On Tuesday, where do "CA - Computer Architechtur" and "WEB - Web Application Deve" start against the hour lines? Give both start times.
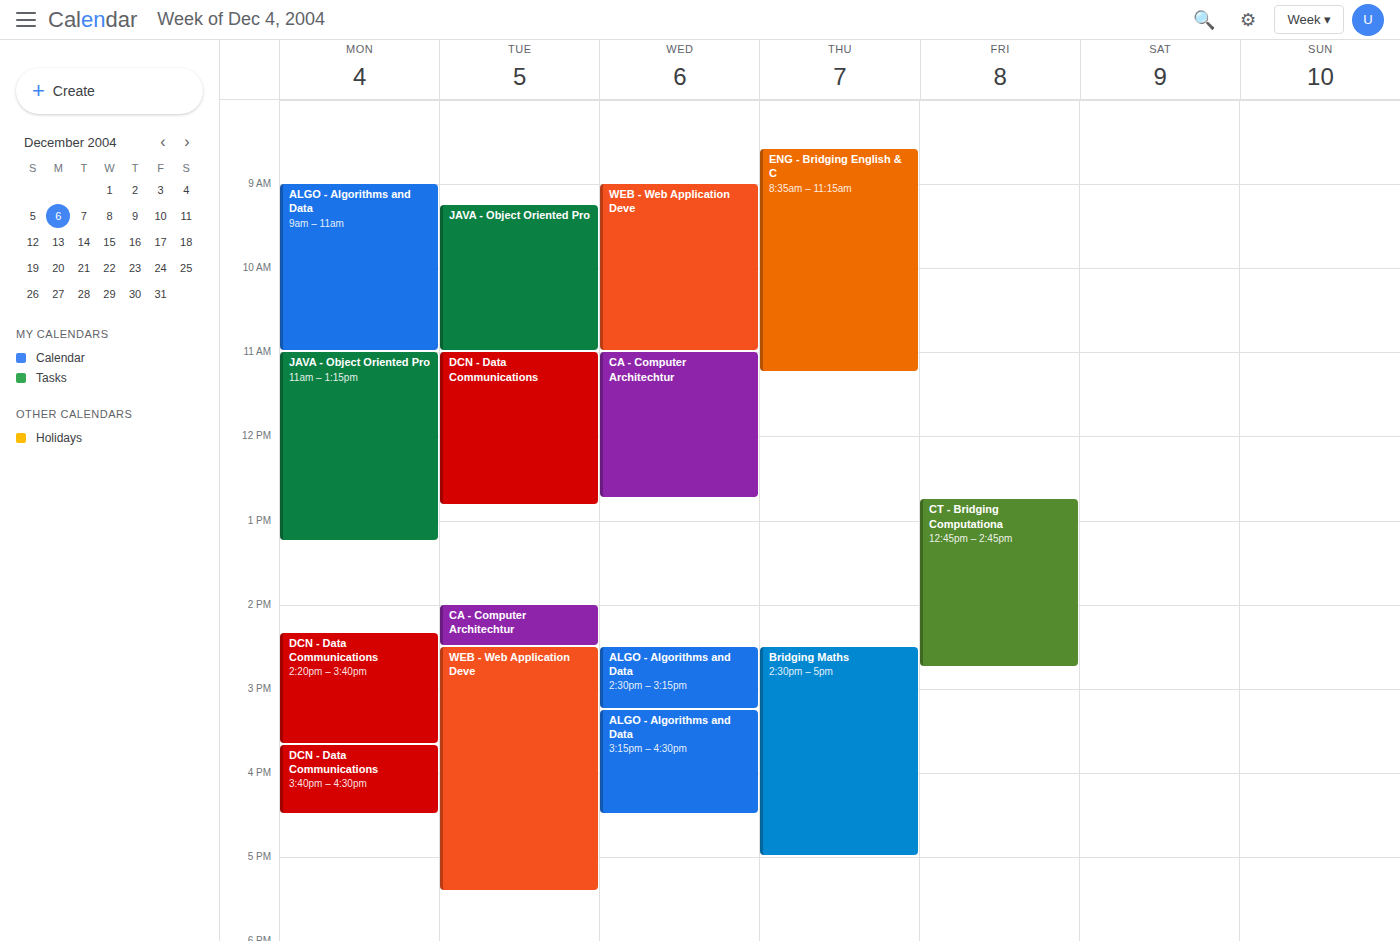
"CA - Computer Architechtur": 14:00, exactly on the 14:00 line. "WEB - Web Application Deve": 14:30, halfway between the 14:00 and 15:00 lines.